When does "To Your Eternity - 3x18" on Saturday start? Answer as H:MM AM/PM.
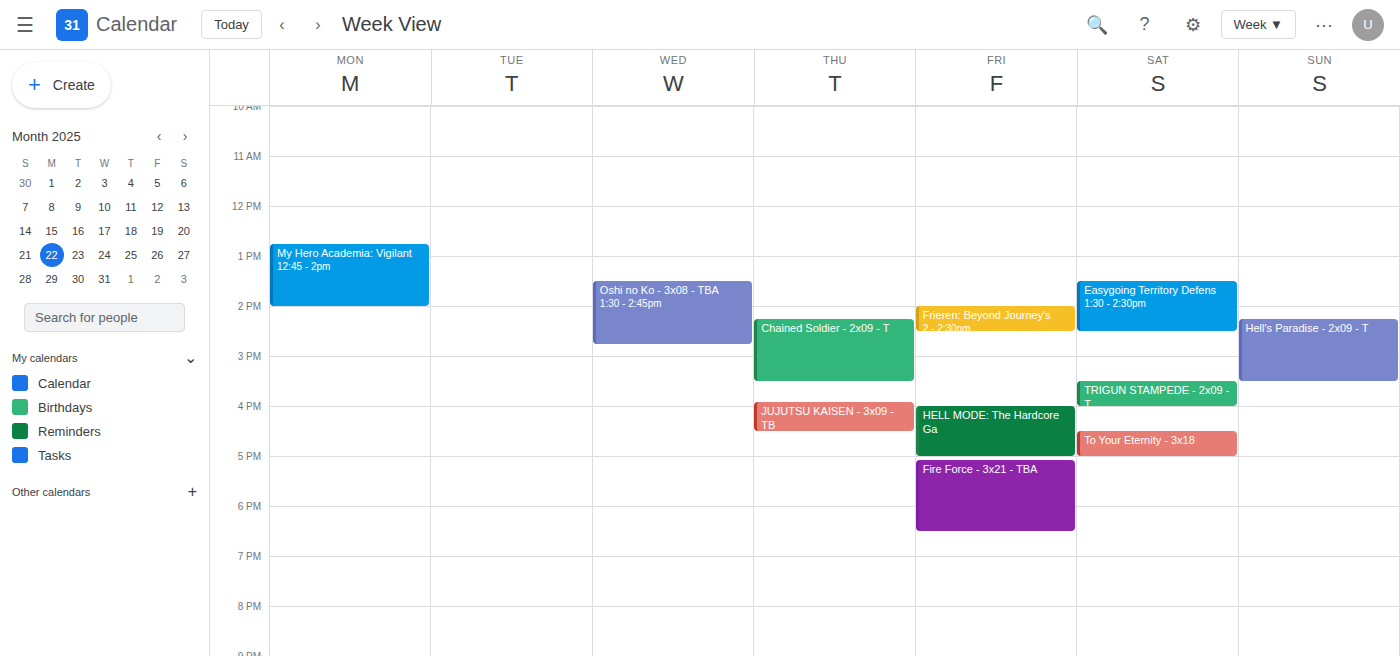
4:30 PM